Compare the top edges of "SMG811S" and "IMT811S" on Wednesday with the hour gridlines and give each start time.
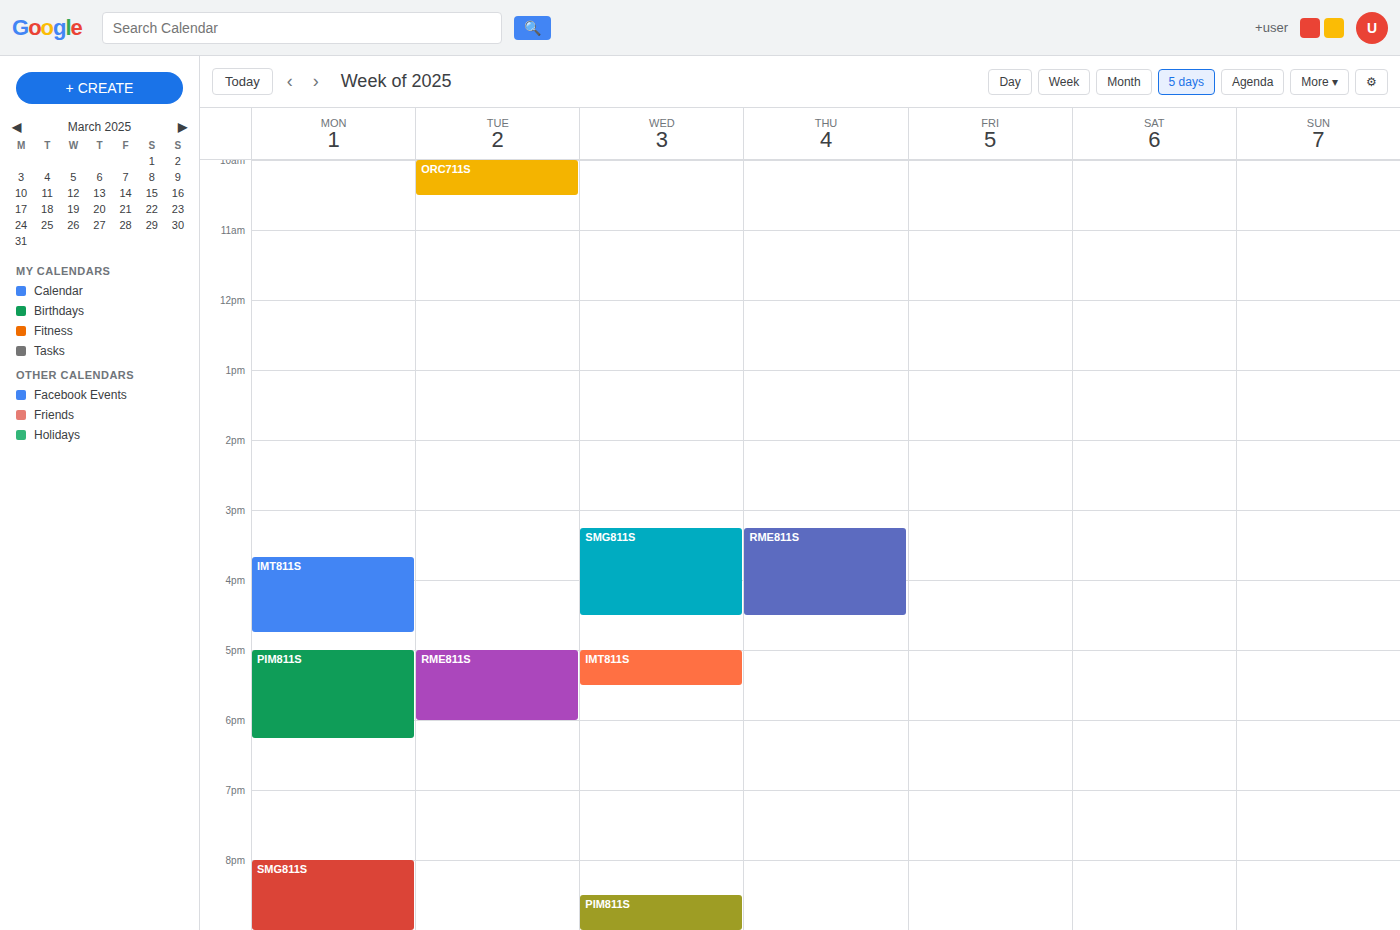
"SMG811S": 3:15 PM, neither: a quarter of the way from the 3 PM line to the 4 PM line. "IMT811S": 5:00 PM, exactly on the 5 PM line.